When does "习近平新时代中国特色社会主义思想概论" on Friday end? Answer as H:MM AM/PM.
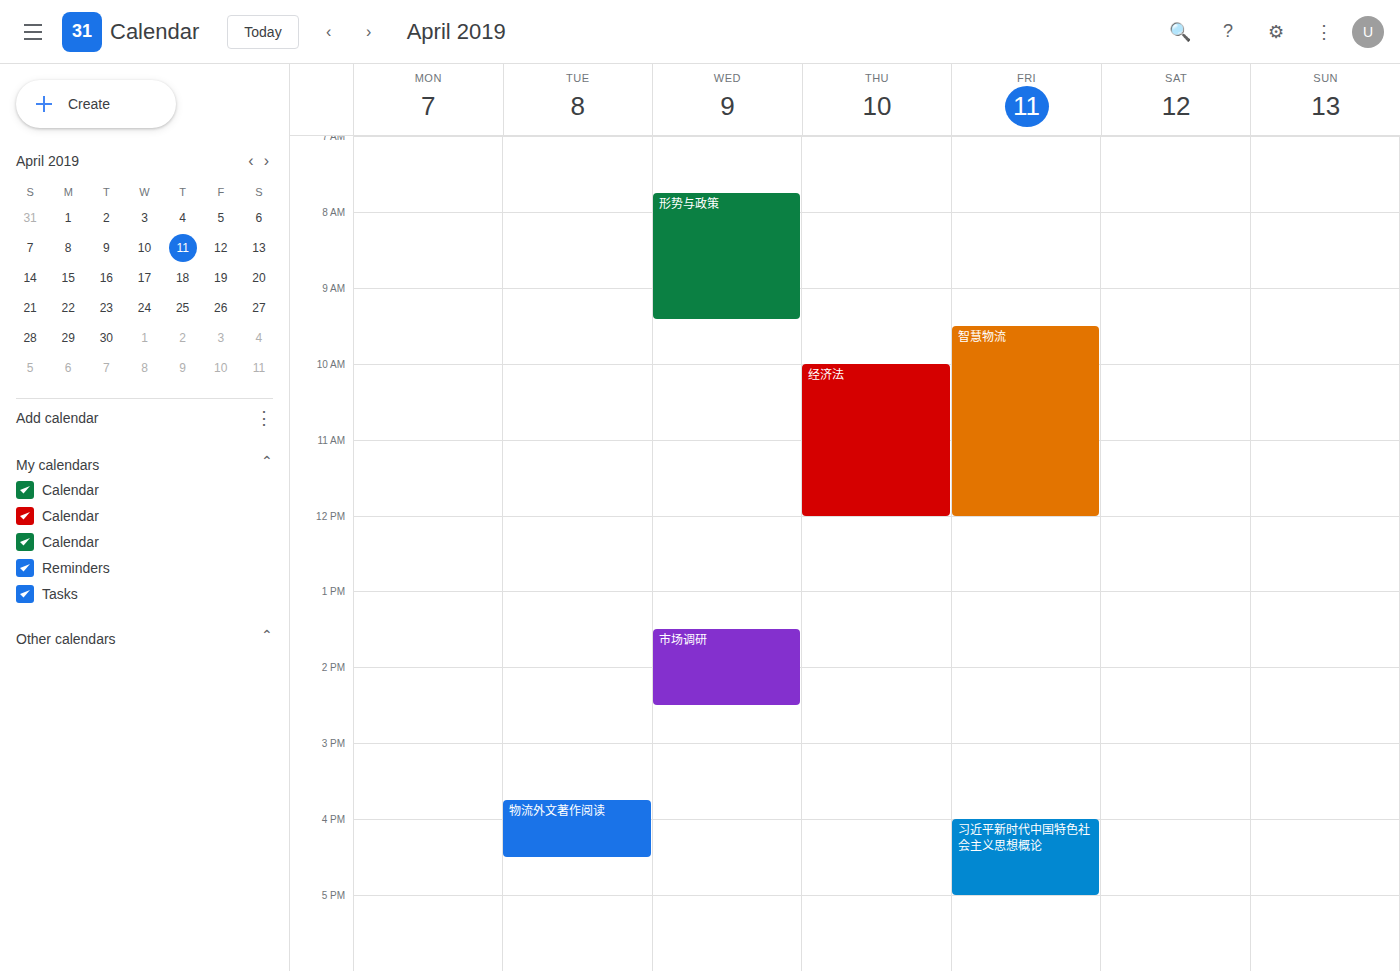
5:00 PM